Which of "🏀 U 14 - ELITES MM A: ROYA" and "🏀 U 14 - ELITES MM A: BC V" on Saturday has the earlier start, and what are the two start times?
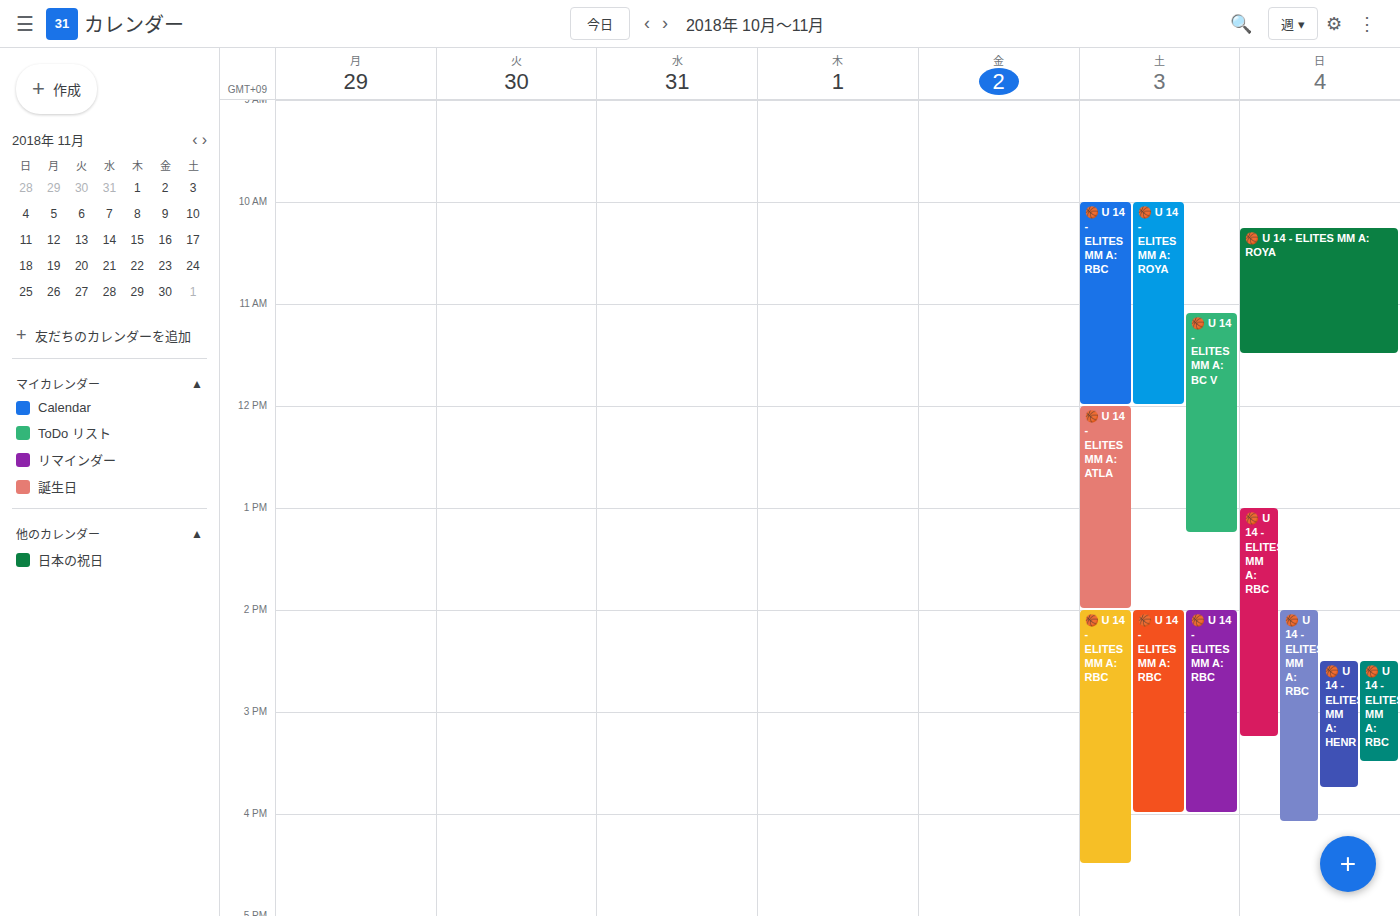
"🏀 U 14 - ELITES MM A: ROYA" 10:00 AM; "🏀 U 14 - ELITES MM A: BC V" 11:05 AM.